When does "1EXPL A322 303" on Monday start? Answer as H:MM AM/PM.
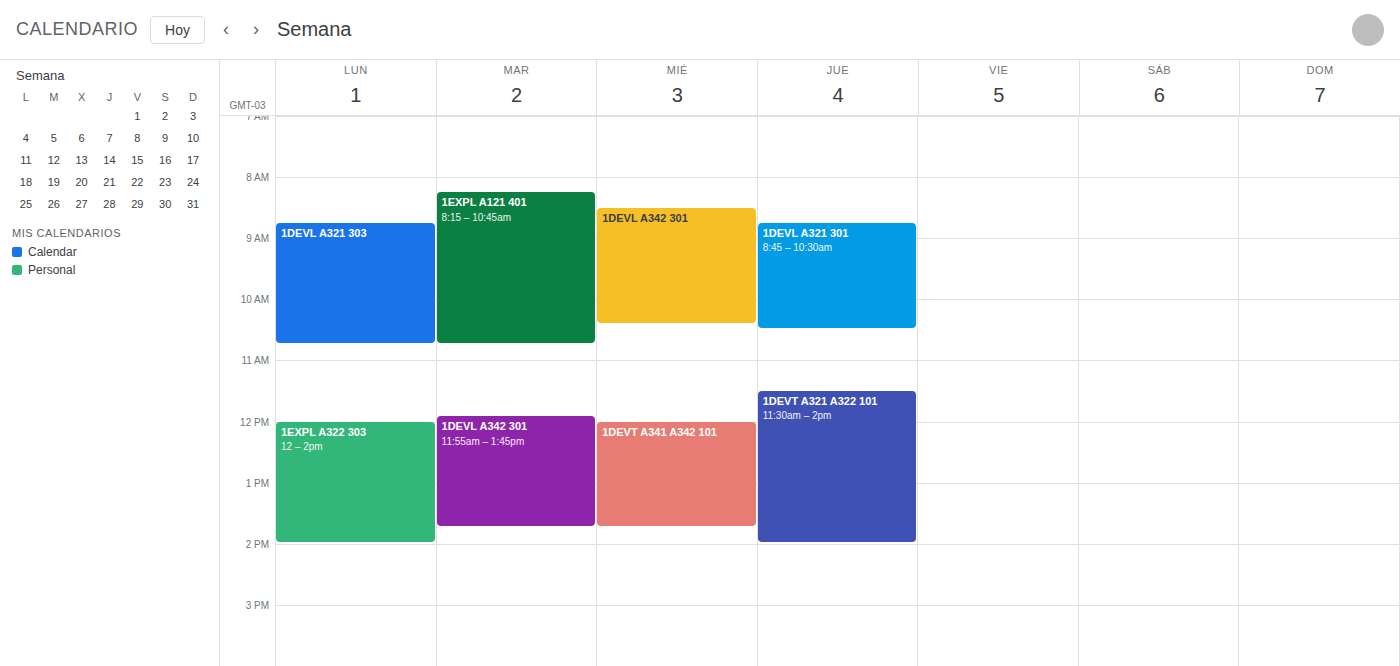
12:00 PM